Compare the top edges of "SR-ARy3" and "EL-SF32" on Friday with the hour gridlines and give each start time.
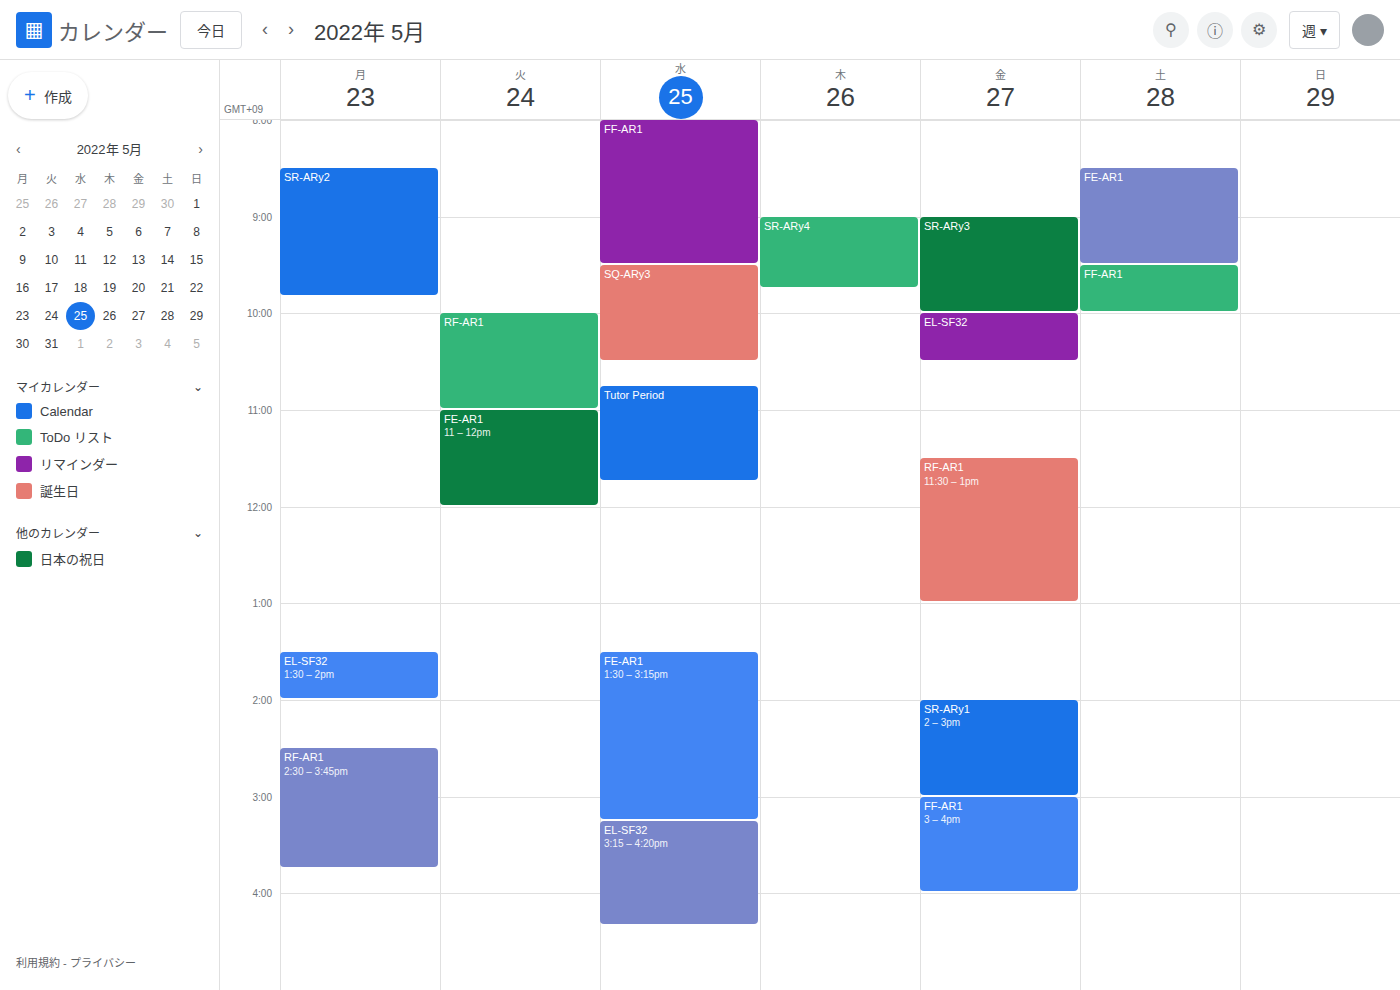
"SR-ARy3": 9:00 AM, exactly on the 9 AM line. "EL-SF32": 10:00 AM, exactly on the 10 AM line.